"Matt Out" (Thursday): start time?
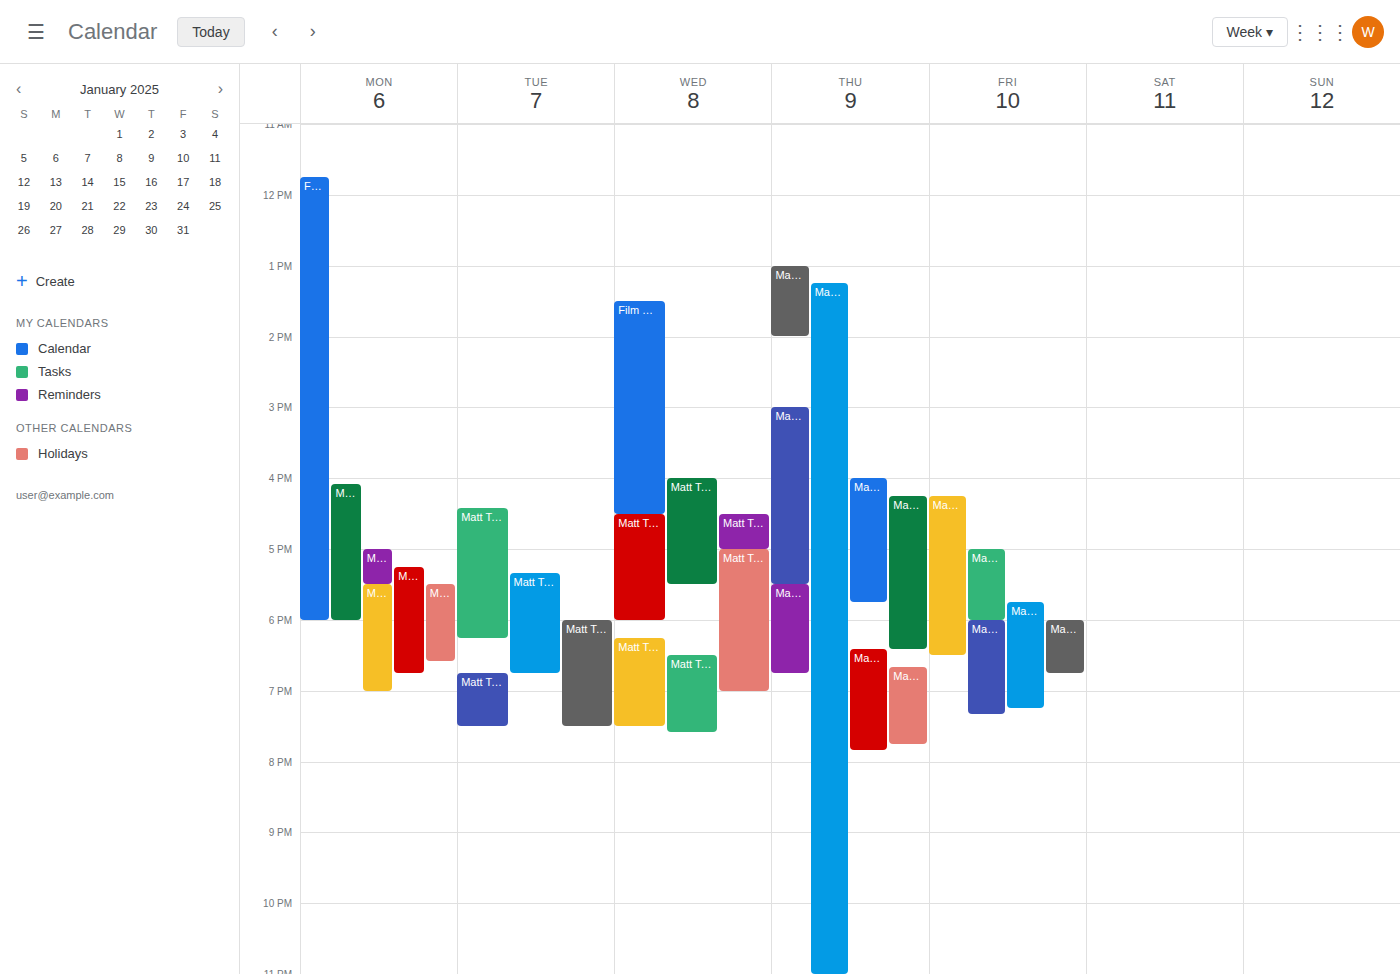
1:15 PM